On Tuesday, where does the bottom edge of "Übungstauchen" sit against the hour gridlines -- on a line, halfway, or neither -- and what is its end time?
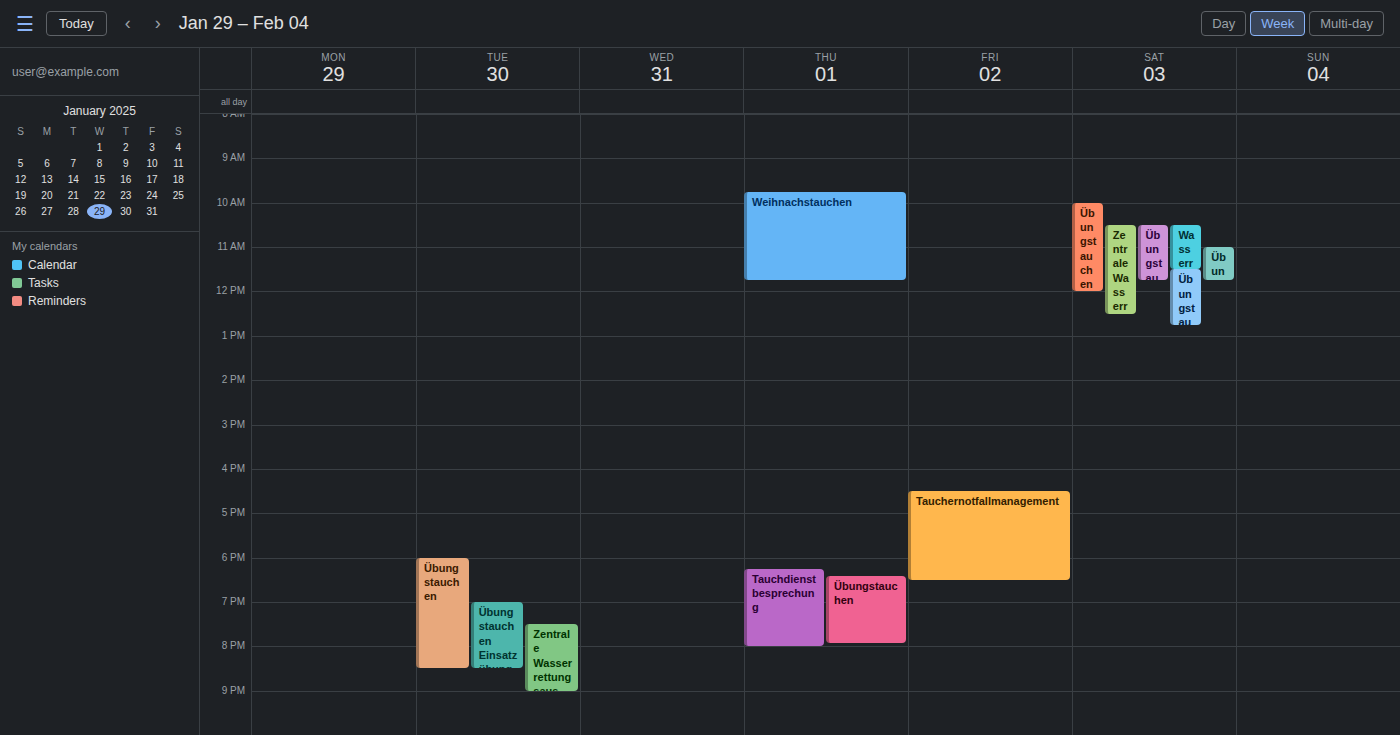
8:30 PM -- halfway between the 8 PM and 9 PM lines.